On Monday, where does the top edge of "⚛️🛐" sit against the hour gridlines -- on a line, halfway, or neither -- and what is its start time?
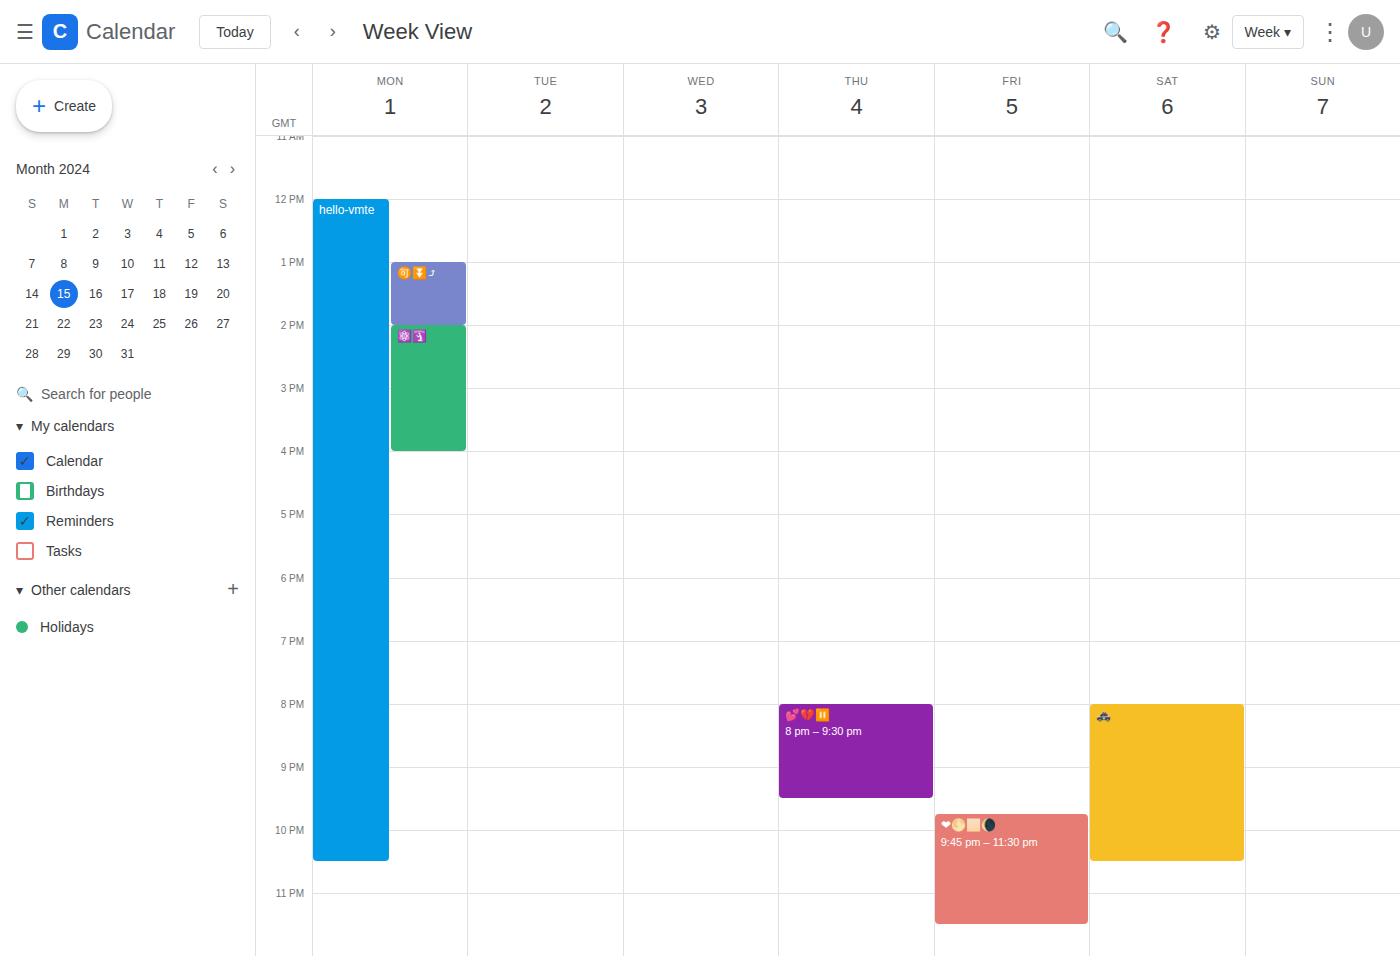
2:00 PM -- exactly on the 2 PM line.